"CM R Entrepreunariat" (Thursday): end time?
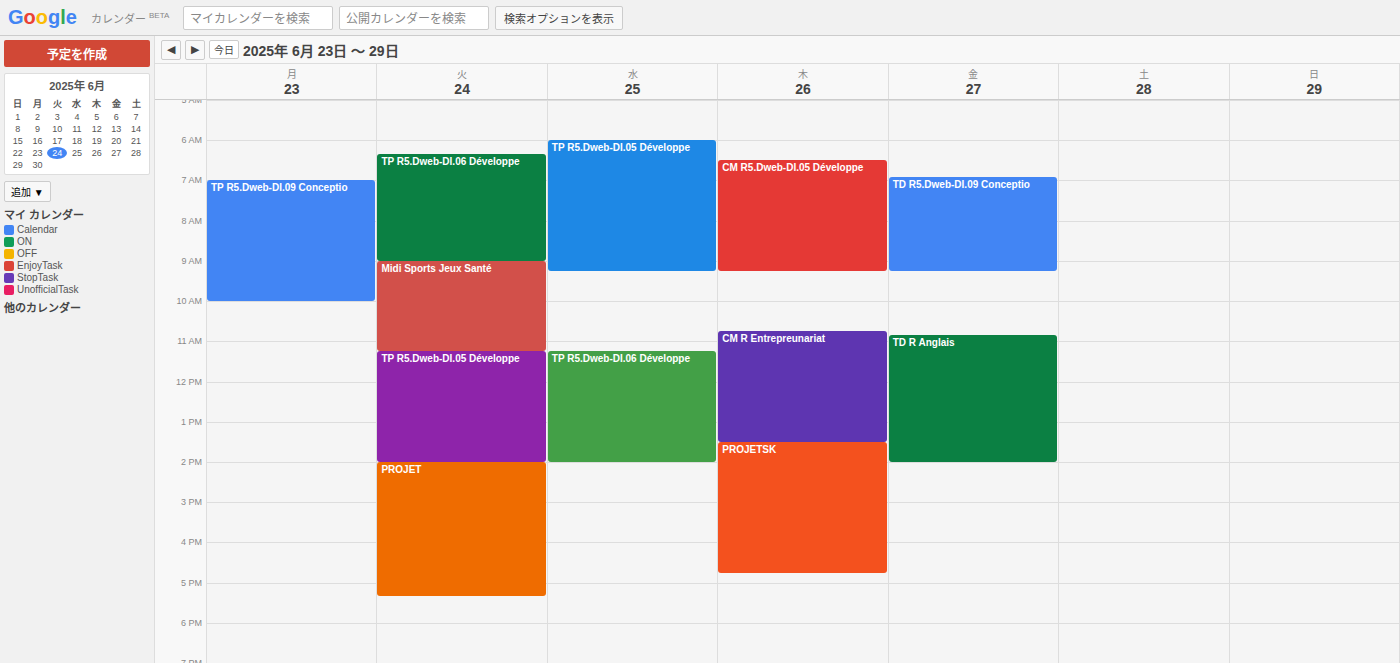
1:30 PM